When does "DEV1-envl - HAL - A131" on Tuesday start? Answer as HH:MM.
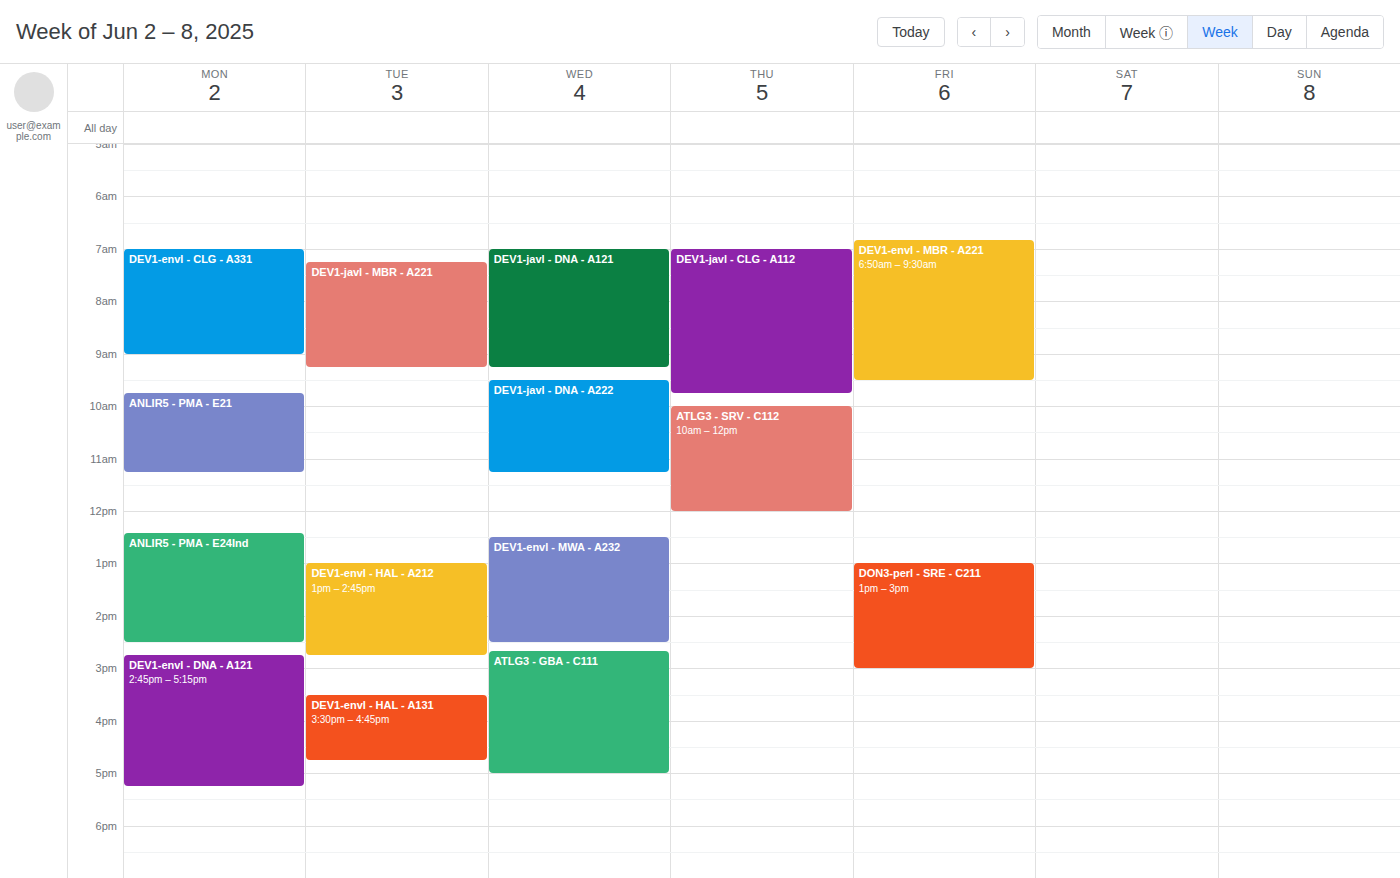
15:30